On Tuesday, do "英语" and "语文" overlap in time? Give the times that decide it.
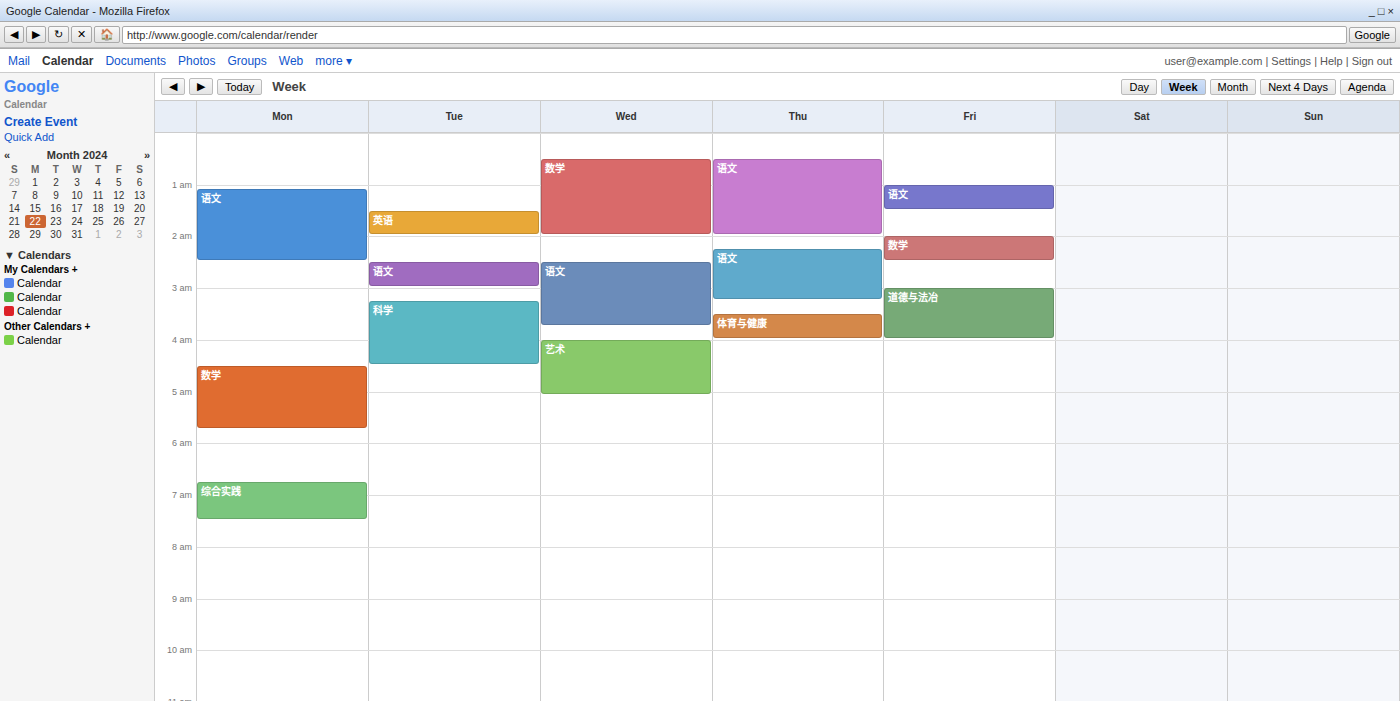
"英语" ends at 2:00 AM and "语文" starts at 2:30 AM -- no overlap.